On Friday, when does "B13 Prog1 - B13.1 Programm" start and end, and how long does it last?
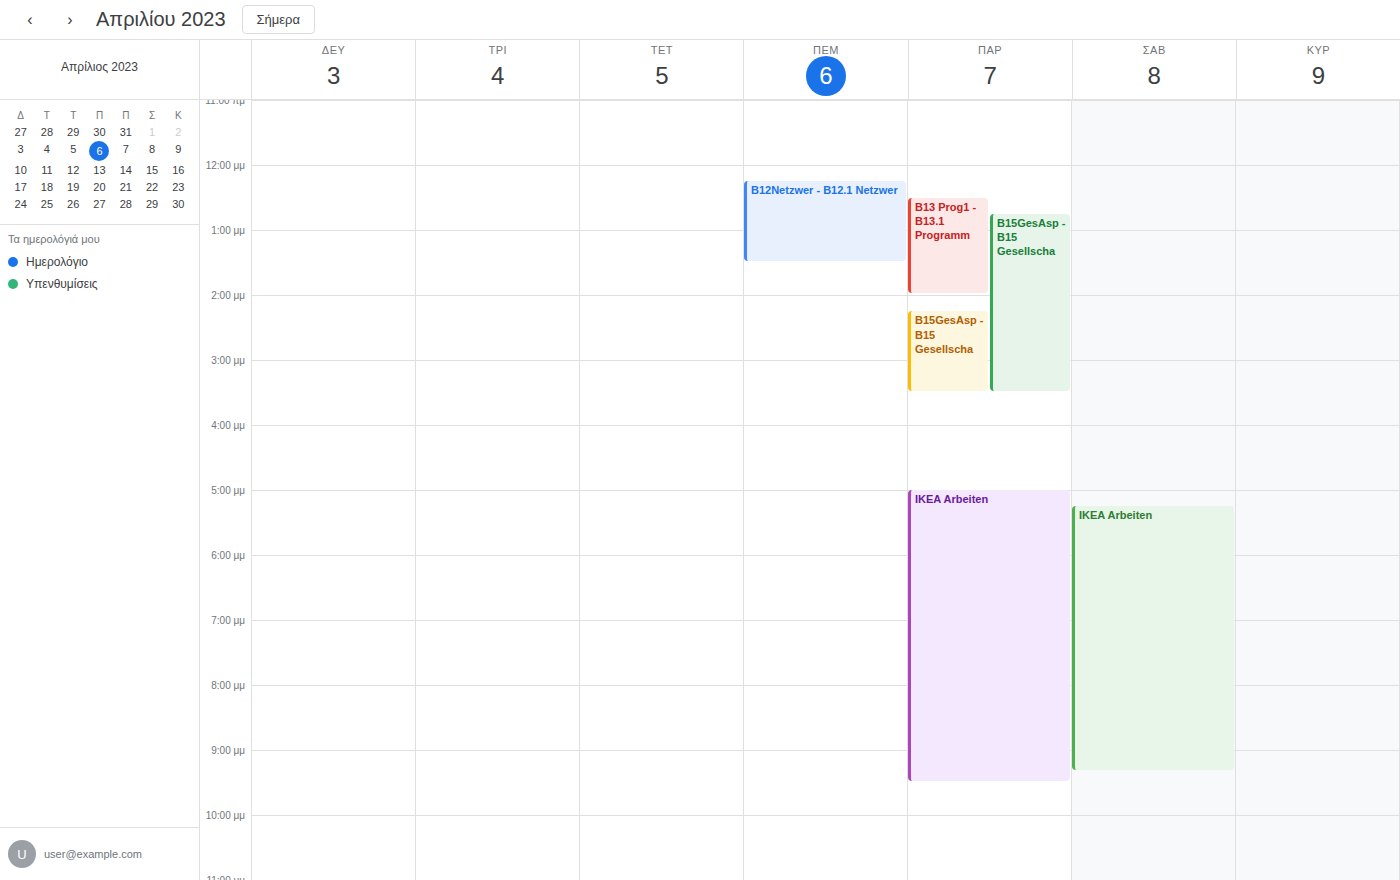
12:30 PM to 2:00 PM, 1 hour 30 minutes